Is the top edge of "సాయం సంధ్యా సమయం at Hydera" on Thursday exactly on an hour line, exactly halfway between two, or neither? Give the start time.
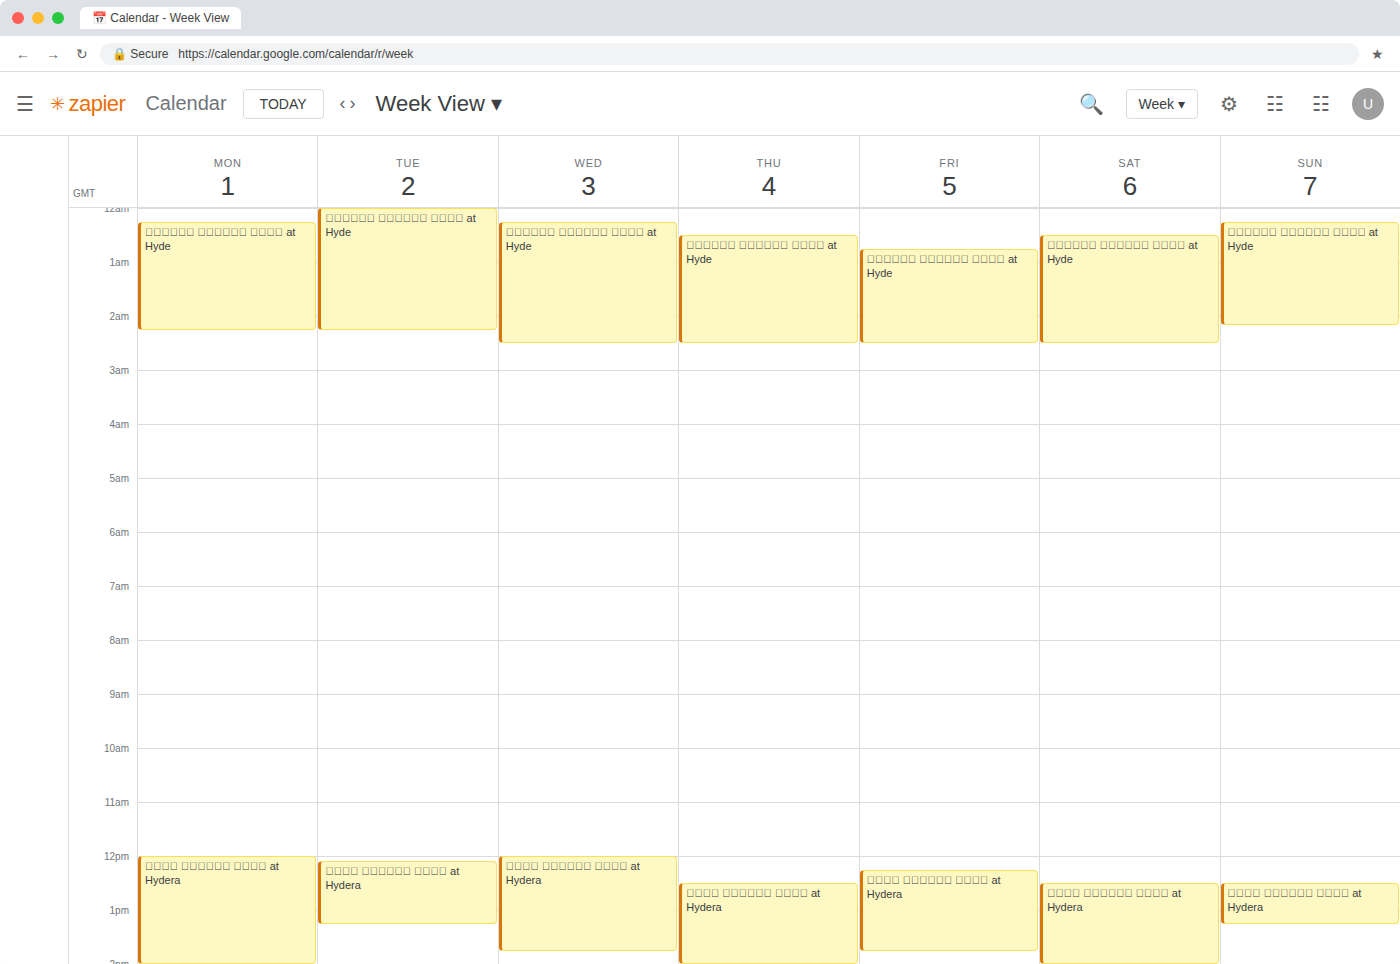
12:30 PM -- halfway between the 12 PM and 1 PM lines.